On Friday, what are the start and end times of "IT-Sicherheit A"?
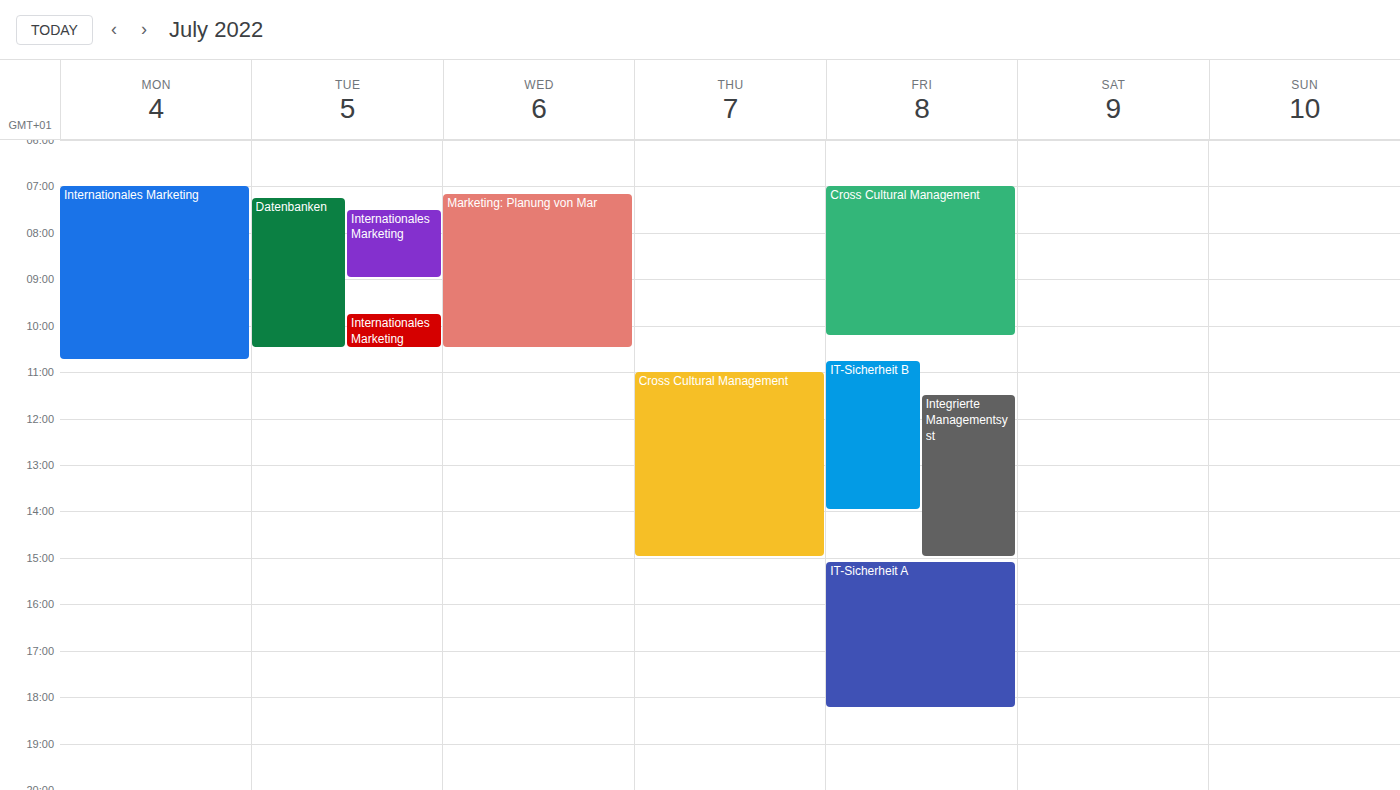
15:05 to 18:15